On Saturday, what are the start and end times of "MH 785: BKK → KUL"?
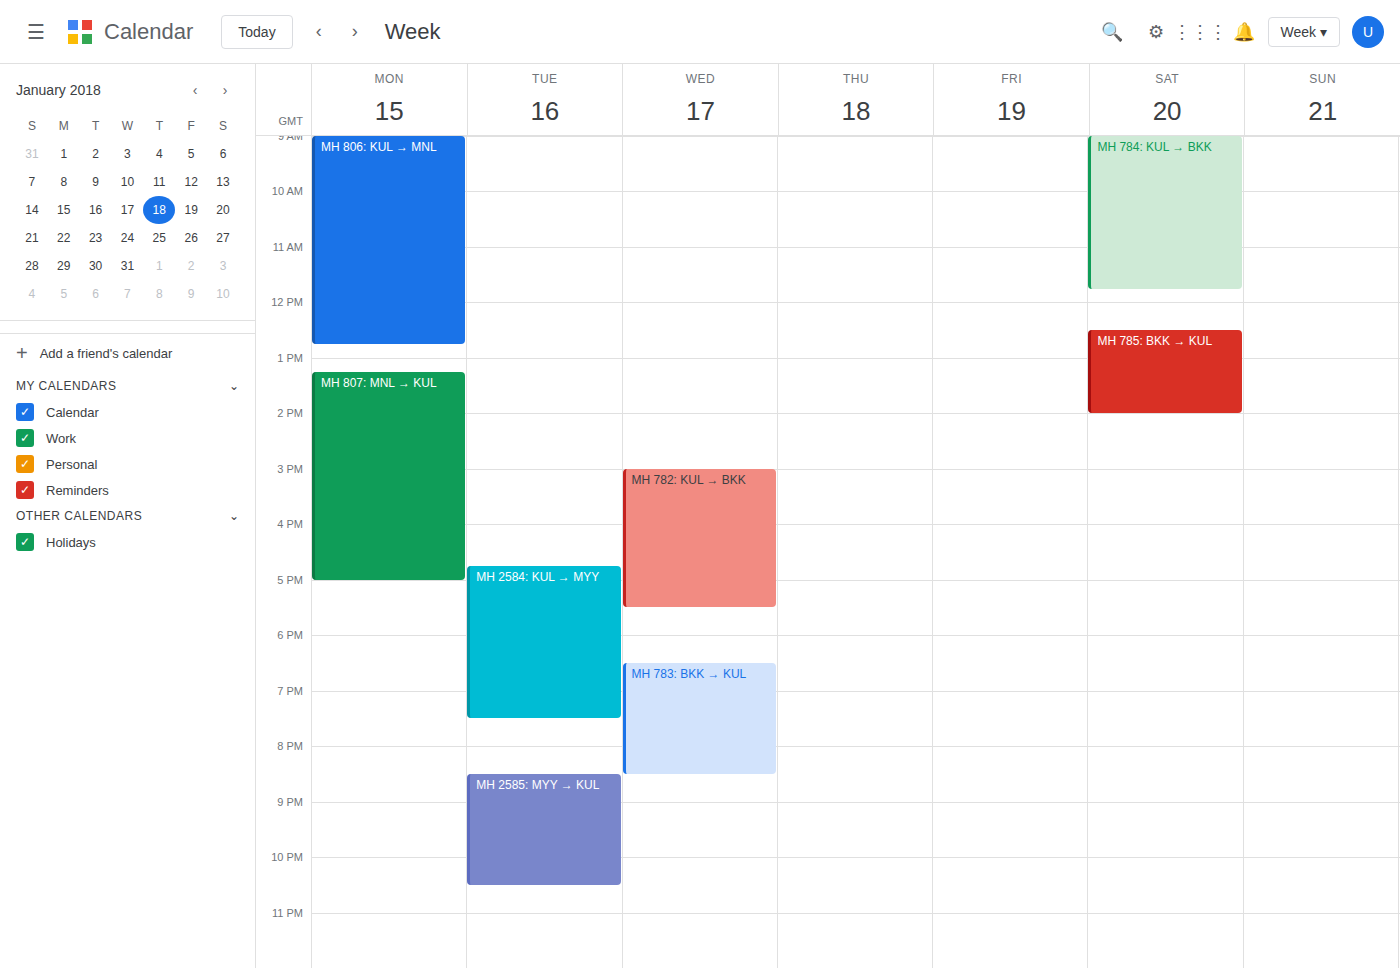
12:30 PM to 2:00 PM